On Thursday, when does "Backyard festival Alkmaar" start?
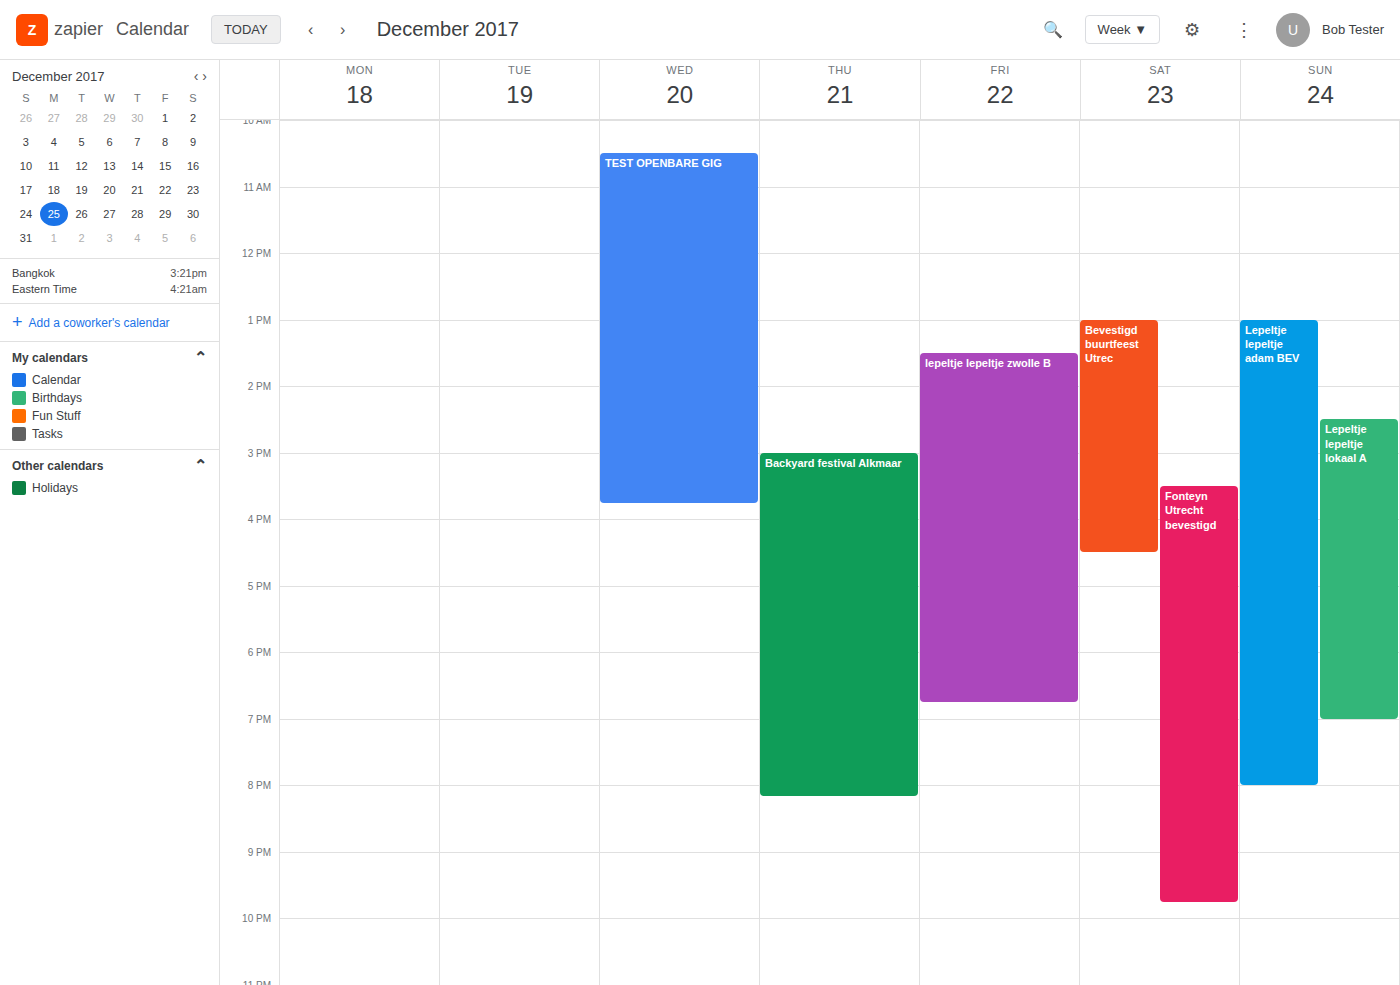
3:00 PM